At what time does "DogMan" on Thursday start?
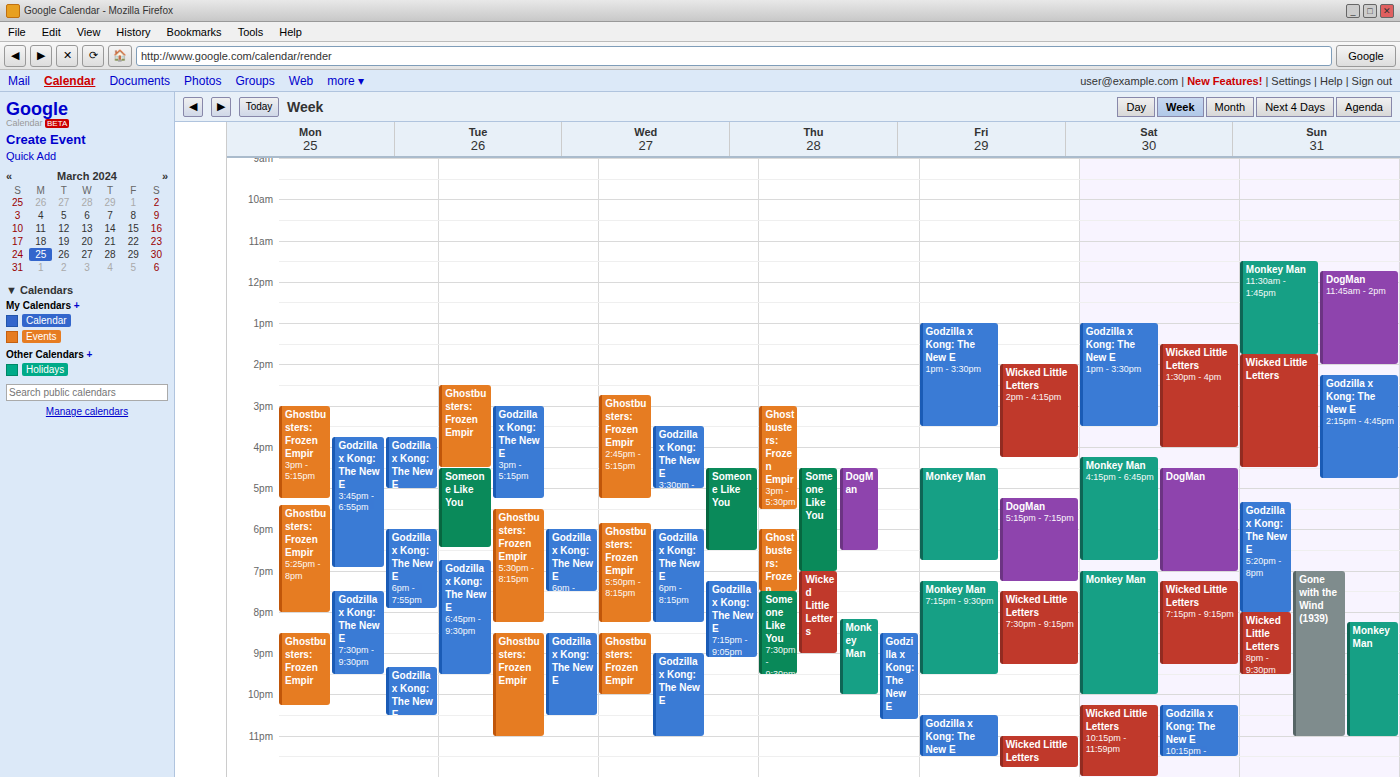
4:30 PM